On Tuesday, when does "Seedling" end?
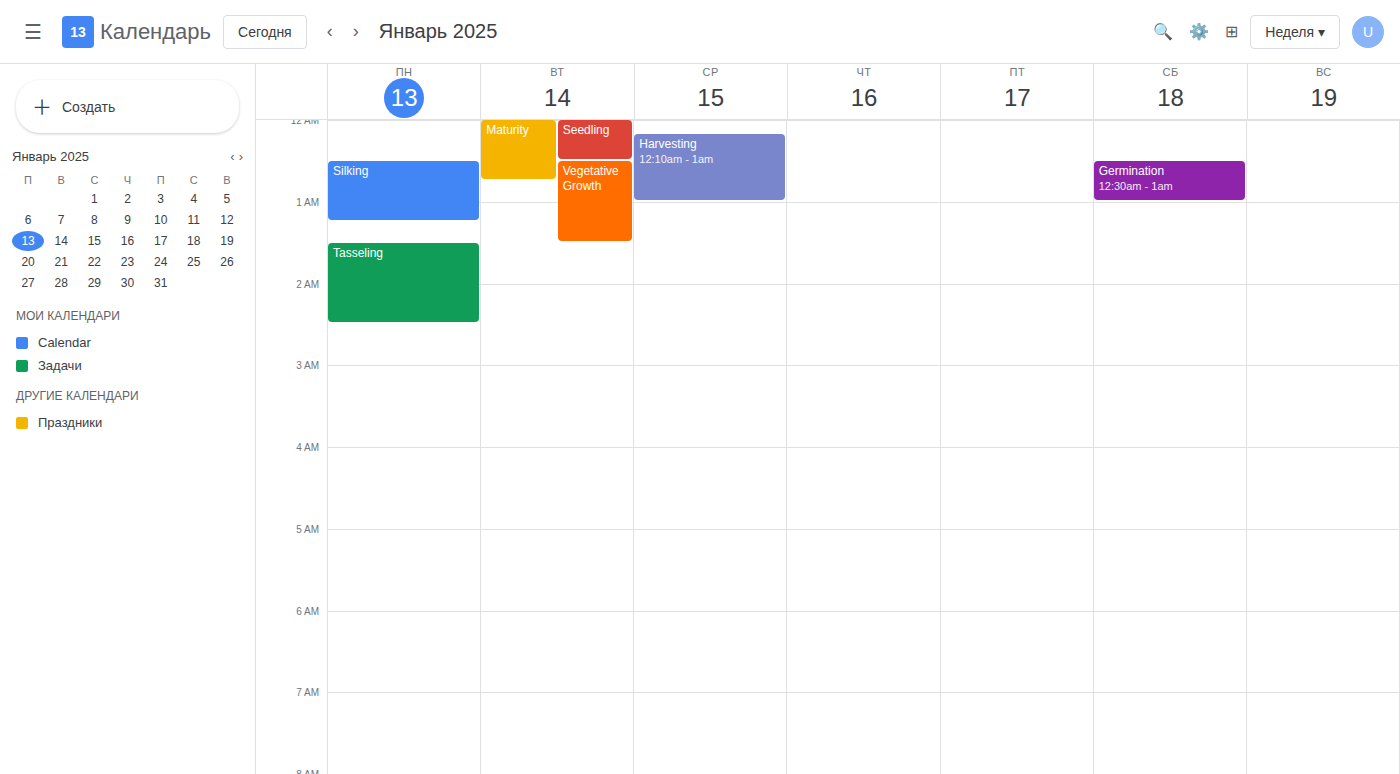
12:30 AM